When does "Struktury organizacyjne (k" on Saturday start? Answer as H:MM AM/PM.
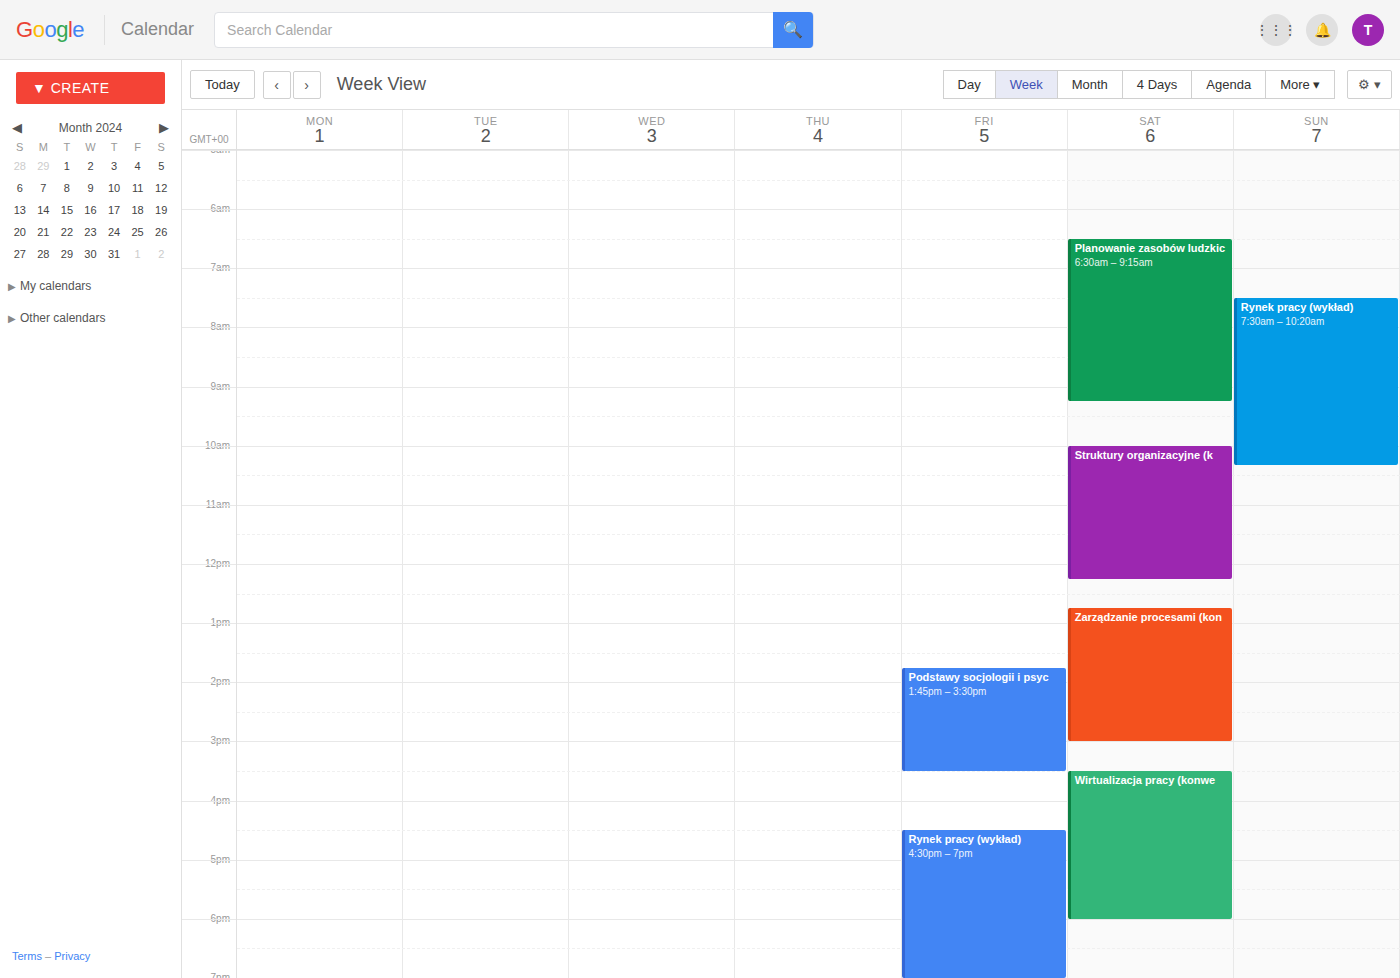
10:00 AM